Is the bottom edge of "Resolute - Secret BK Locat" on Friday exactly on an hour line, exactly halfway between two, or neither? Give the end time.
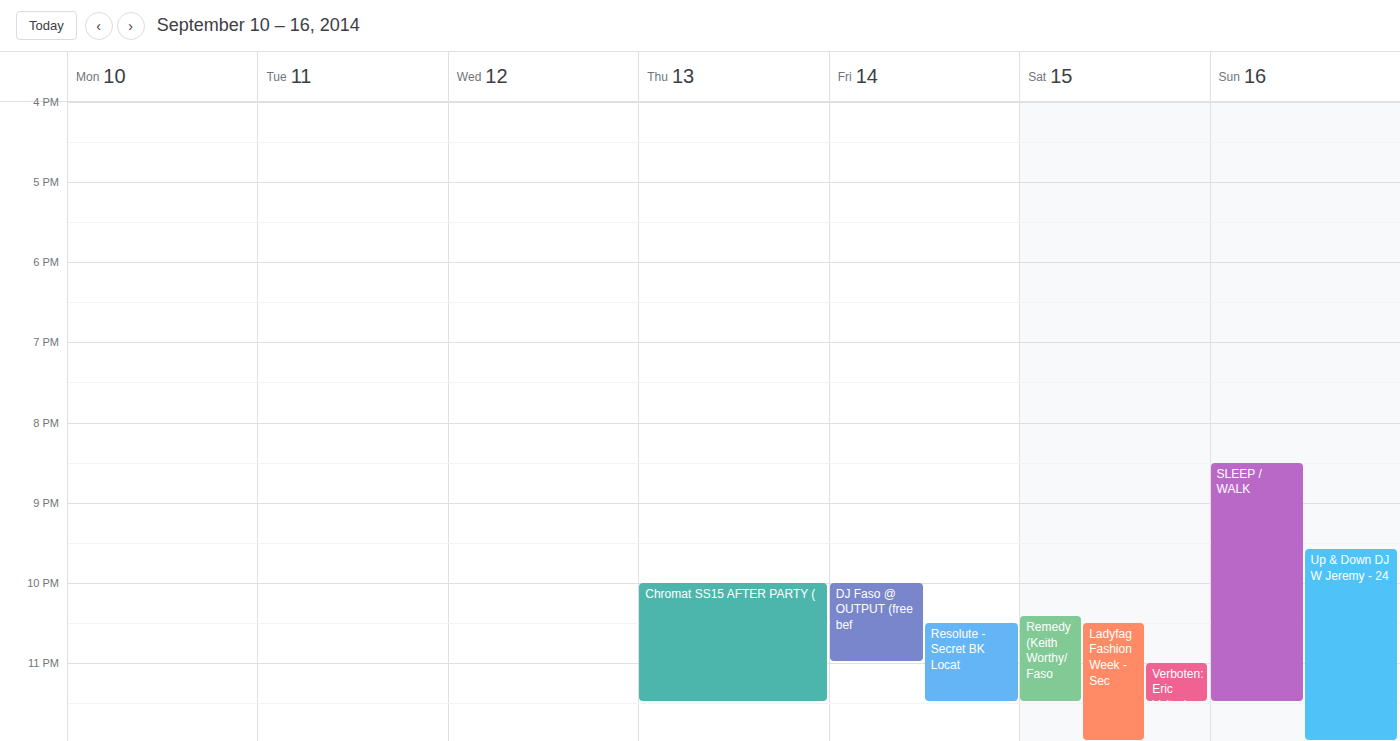
11:30 PM -- halfway between the 11 PM and 12 AM lines.